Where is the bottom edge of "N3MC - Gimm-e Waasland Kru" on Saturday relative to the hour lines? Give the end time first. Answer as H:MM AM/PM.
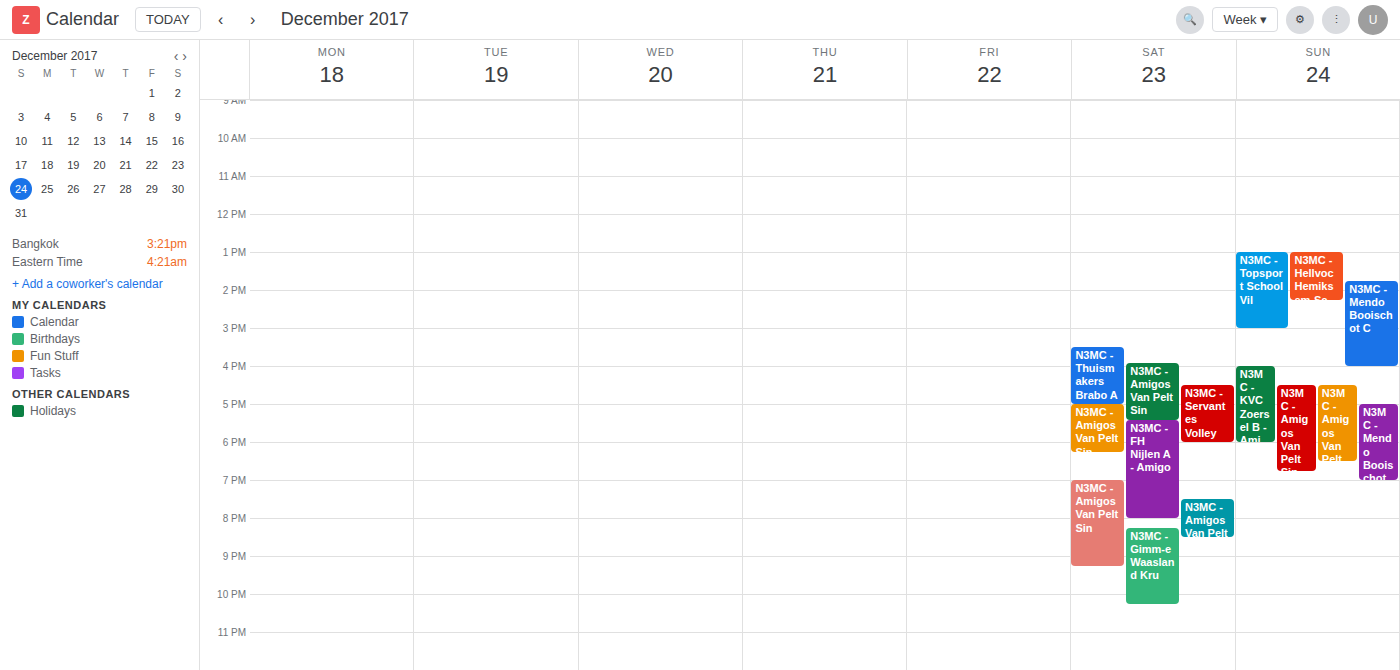
10:15 PM -- neither: a quarter of the way from the 10 PM line to the 11 PM line.